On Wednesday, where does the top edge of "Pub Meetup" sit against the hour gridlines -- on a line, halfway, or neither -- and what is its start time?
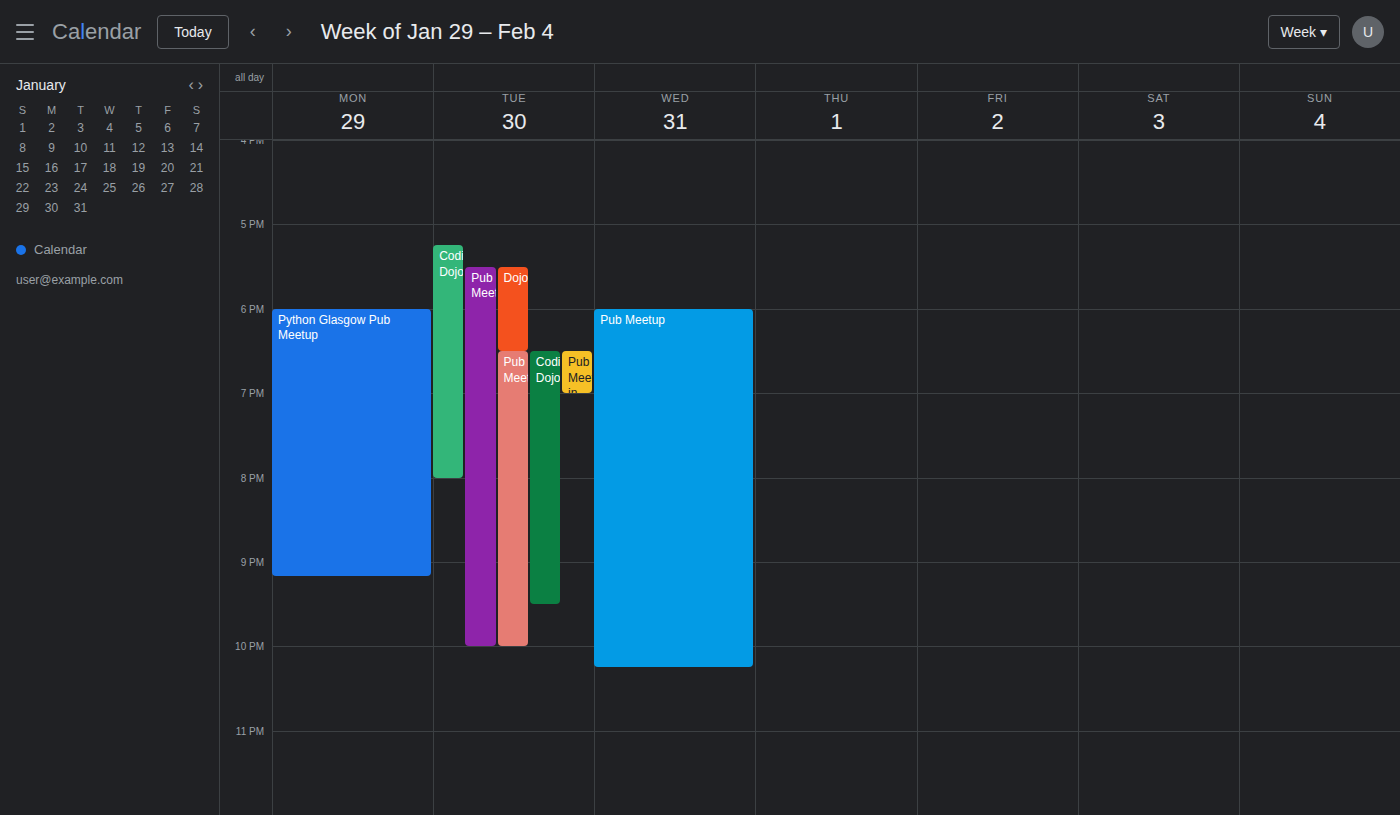
6:00 PM -- exactly on the 6 PM line.